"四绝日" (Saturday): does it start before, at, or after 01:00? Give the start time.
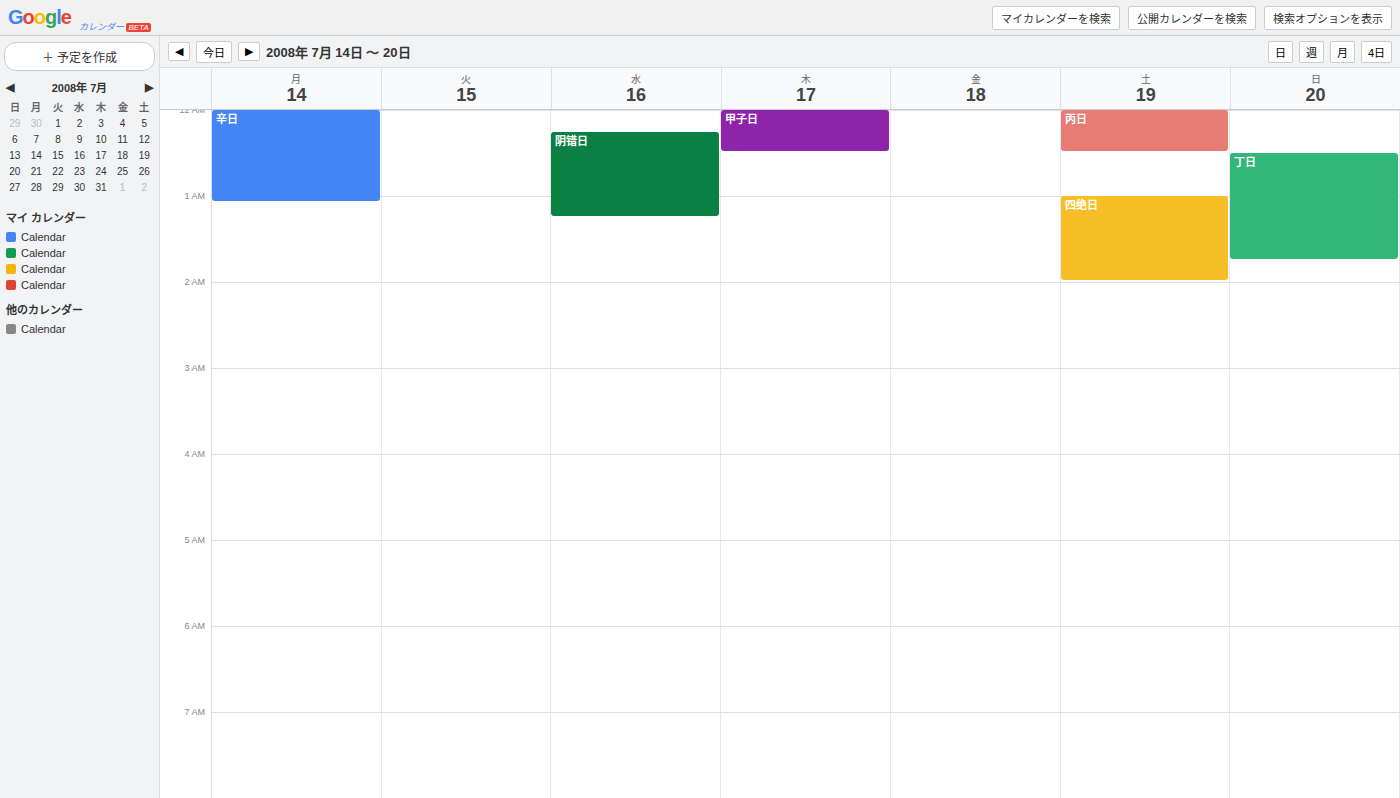
01:00 -- exactly at 01:00, on the 01:00 line.